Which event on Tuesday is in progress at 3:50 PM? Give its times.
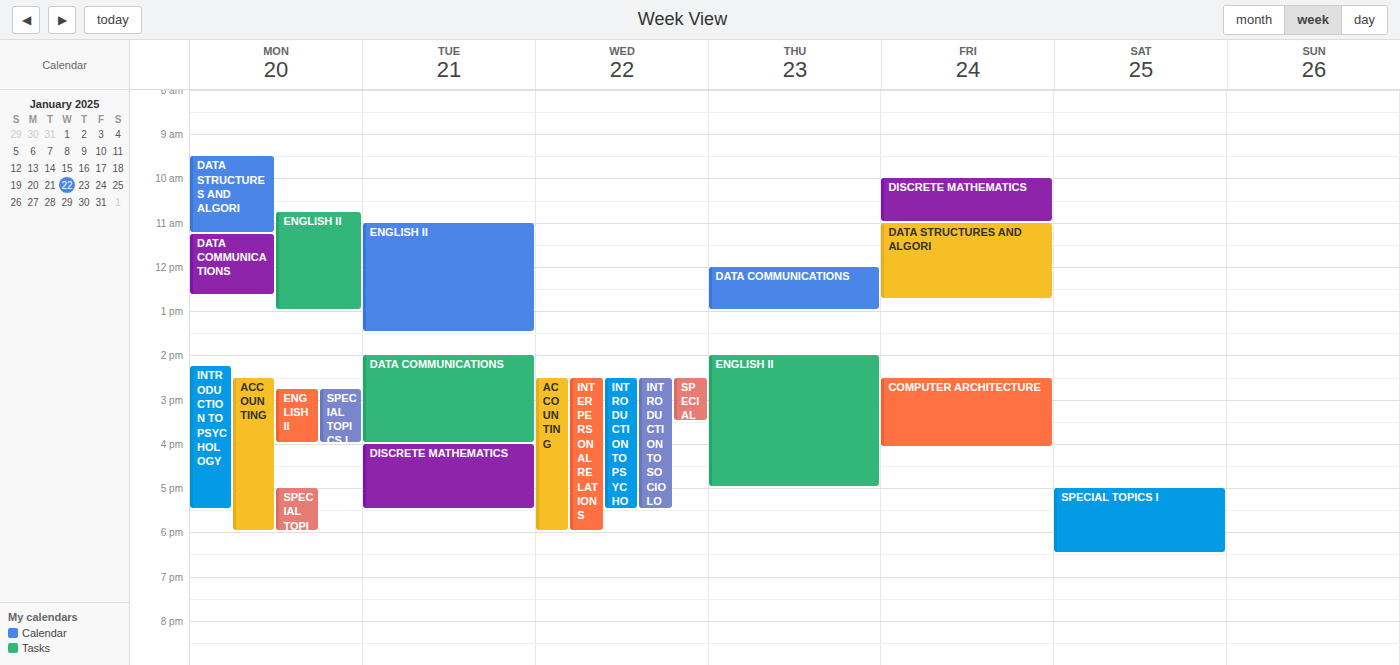
"DATA COMMUNICATIONS", 2:00 PM to 4:00 PM